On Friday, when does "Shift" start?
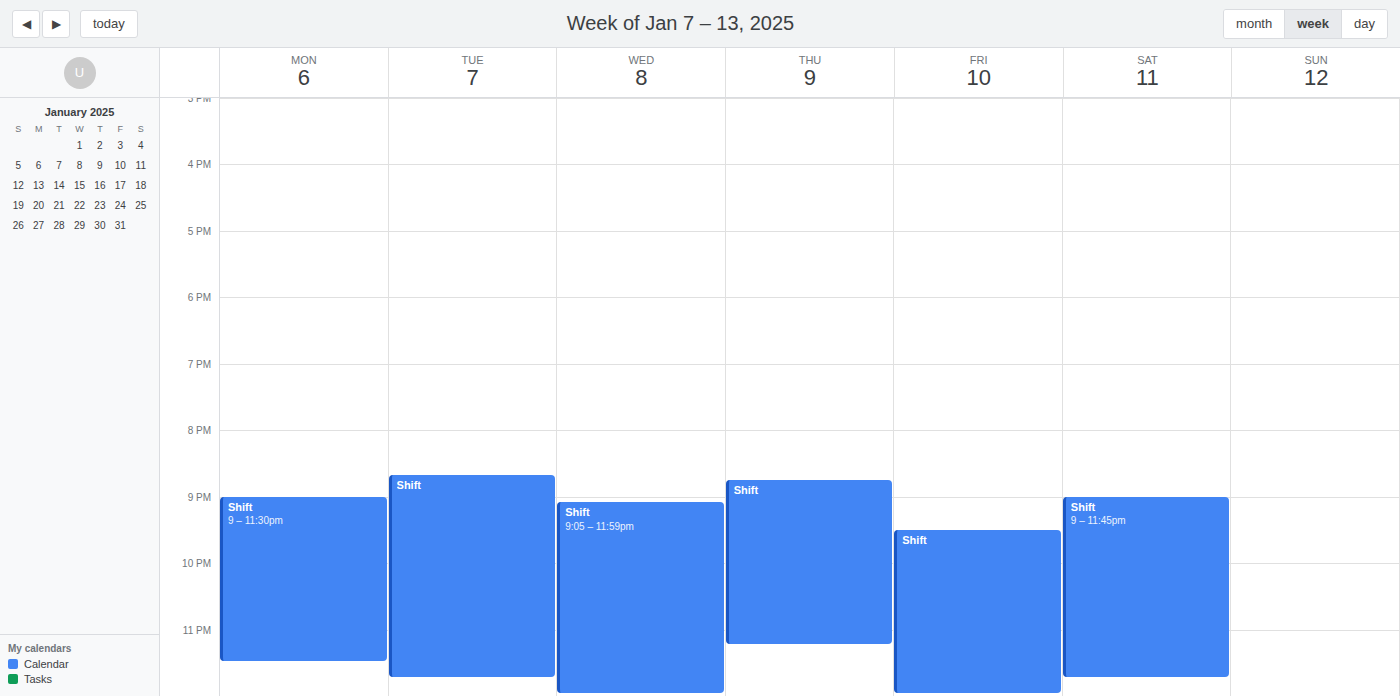
21:30